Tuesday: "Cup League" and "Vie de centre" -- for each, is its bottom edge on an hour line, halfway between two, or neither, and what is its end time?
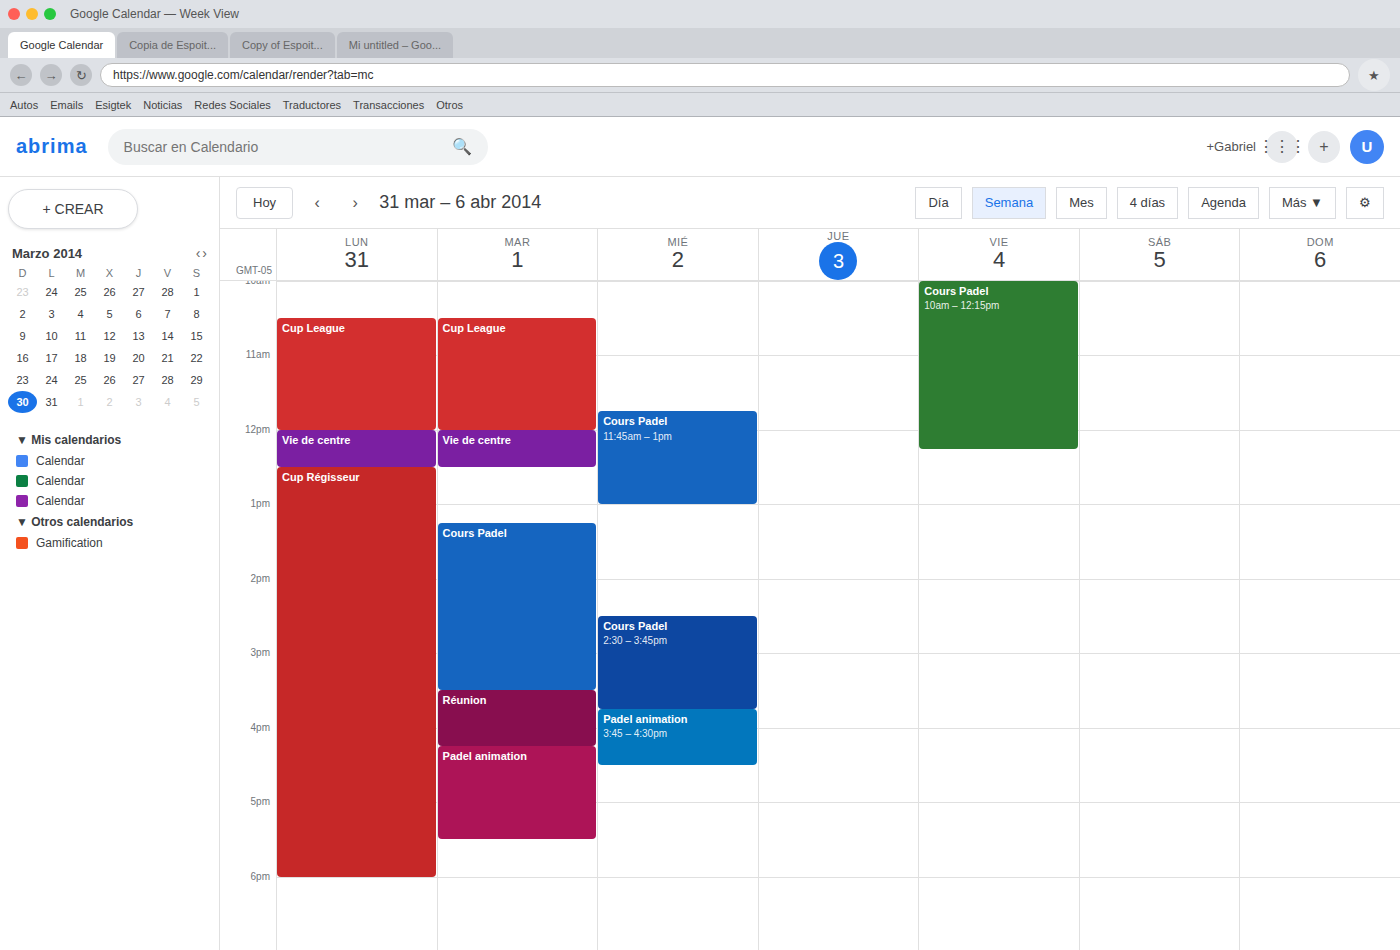
"Cup League": 12:00 PM, exactly on the 12 PM line. "Vie de centre": 12:30 PM, halfway between the 12 PM and 1 PM lines.